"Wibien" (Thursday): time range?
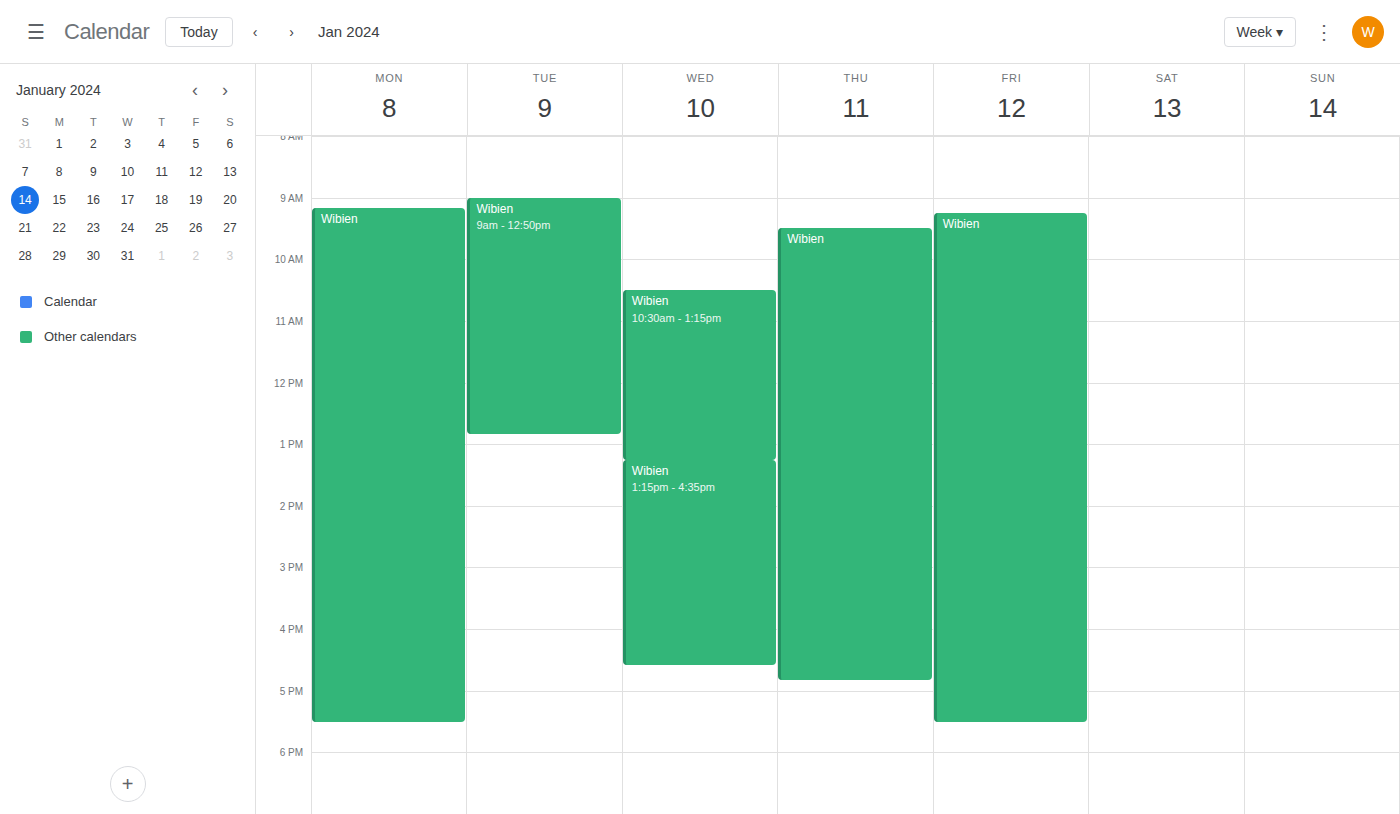
9:30 AM to 4:50 PM